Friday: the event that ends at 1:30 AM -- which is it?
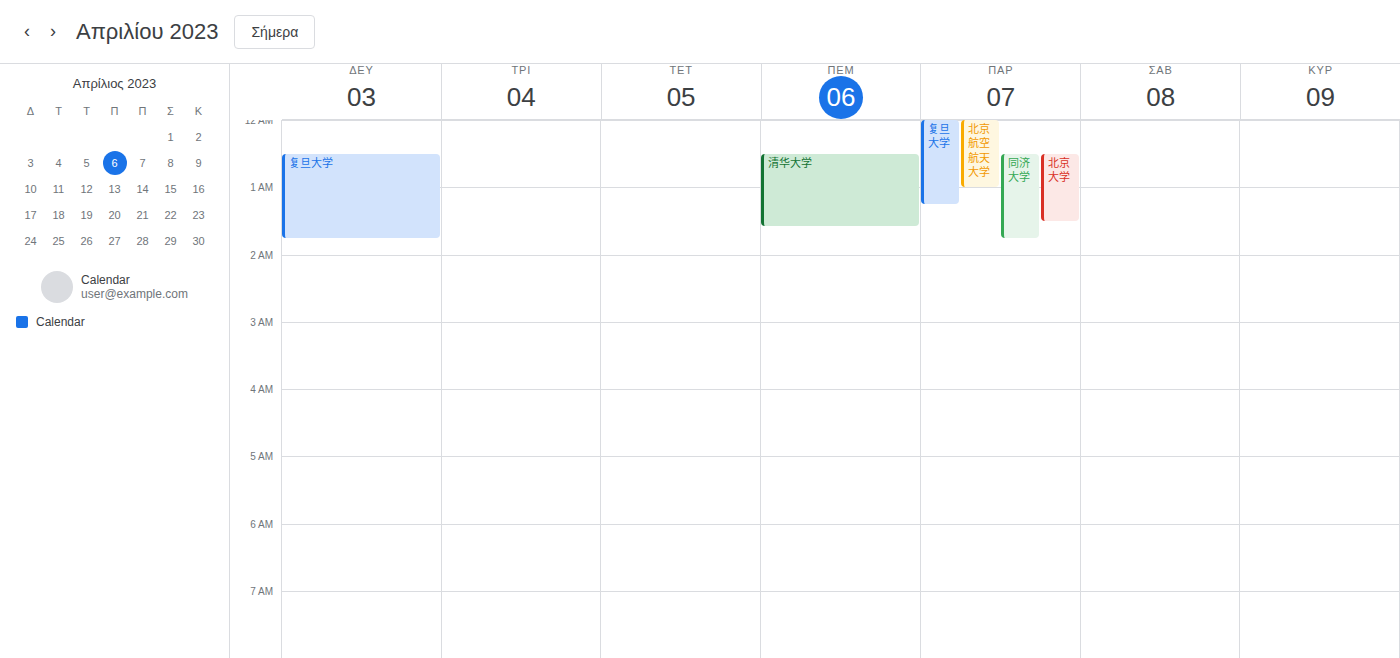
"北京大学"